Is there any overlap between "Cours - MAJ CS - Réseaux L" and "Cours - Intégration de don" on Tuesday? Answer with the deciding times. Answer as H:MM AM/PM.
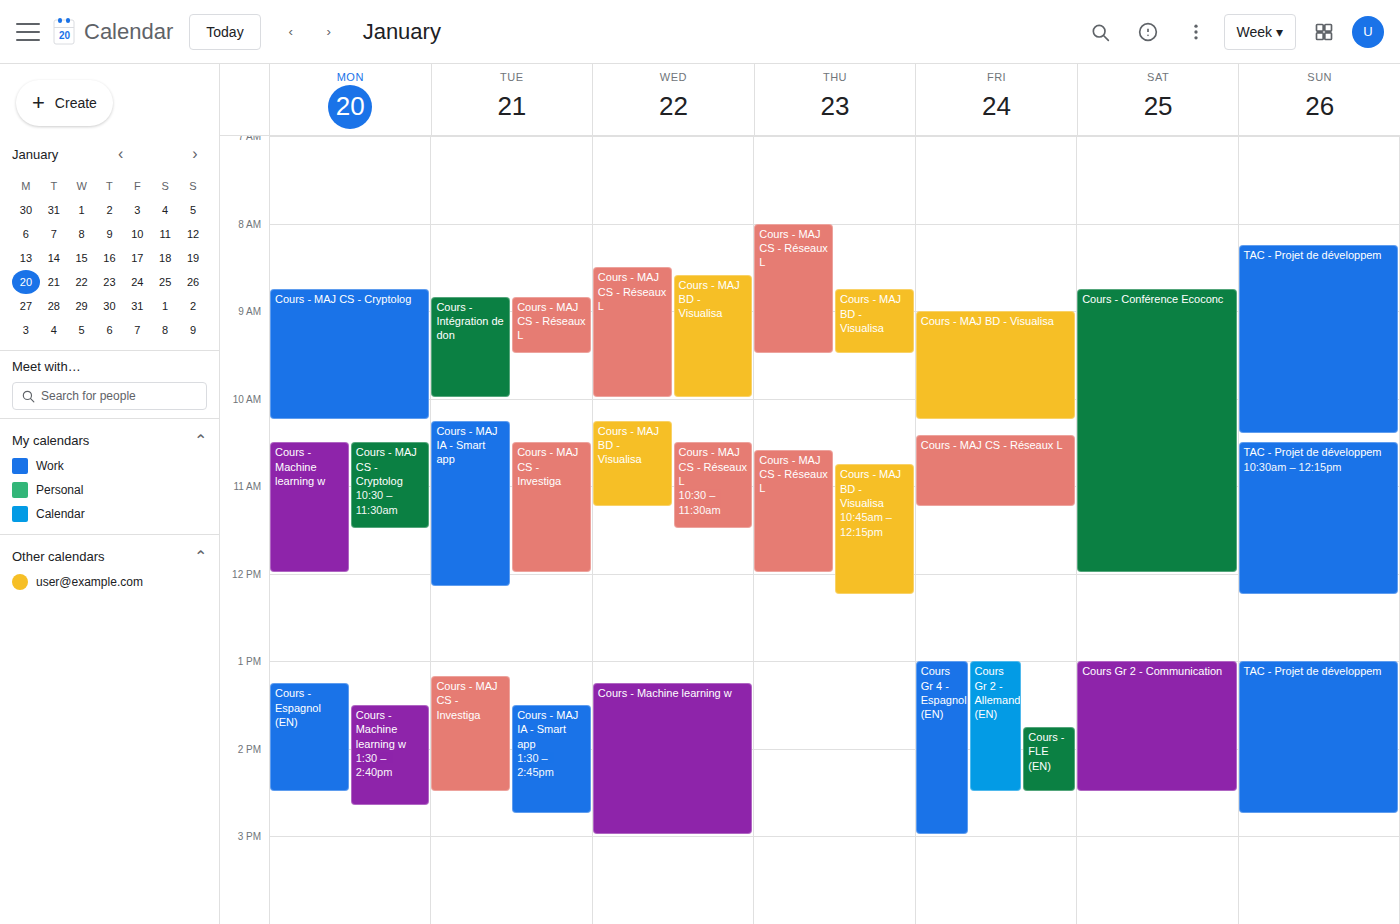
"Cours - Intégration de don" starts at 8:50 AM, before "Cours - MAJ CS - Réseaux L" ends at 9:30 AM -- they overlap.